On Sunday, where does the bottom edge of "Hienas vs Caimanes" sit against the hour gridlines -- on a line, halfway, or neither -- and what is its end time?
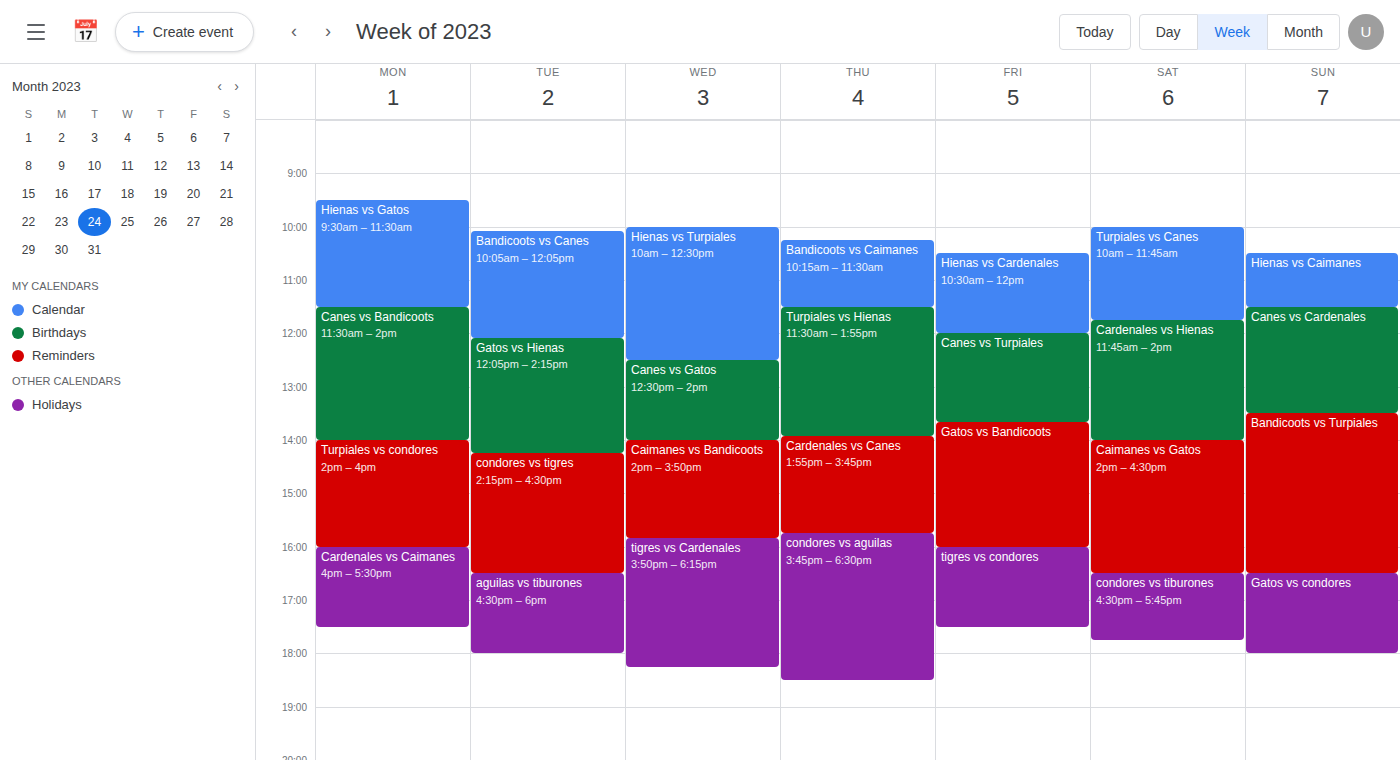
11:30 -- halfway between the 11:00 and 12:00 lines.